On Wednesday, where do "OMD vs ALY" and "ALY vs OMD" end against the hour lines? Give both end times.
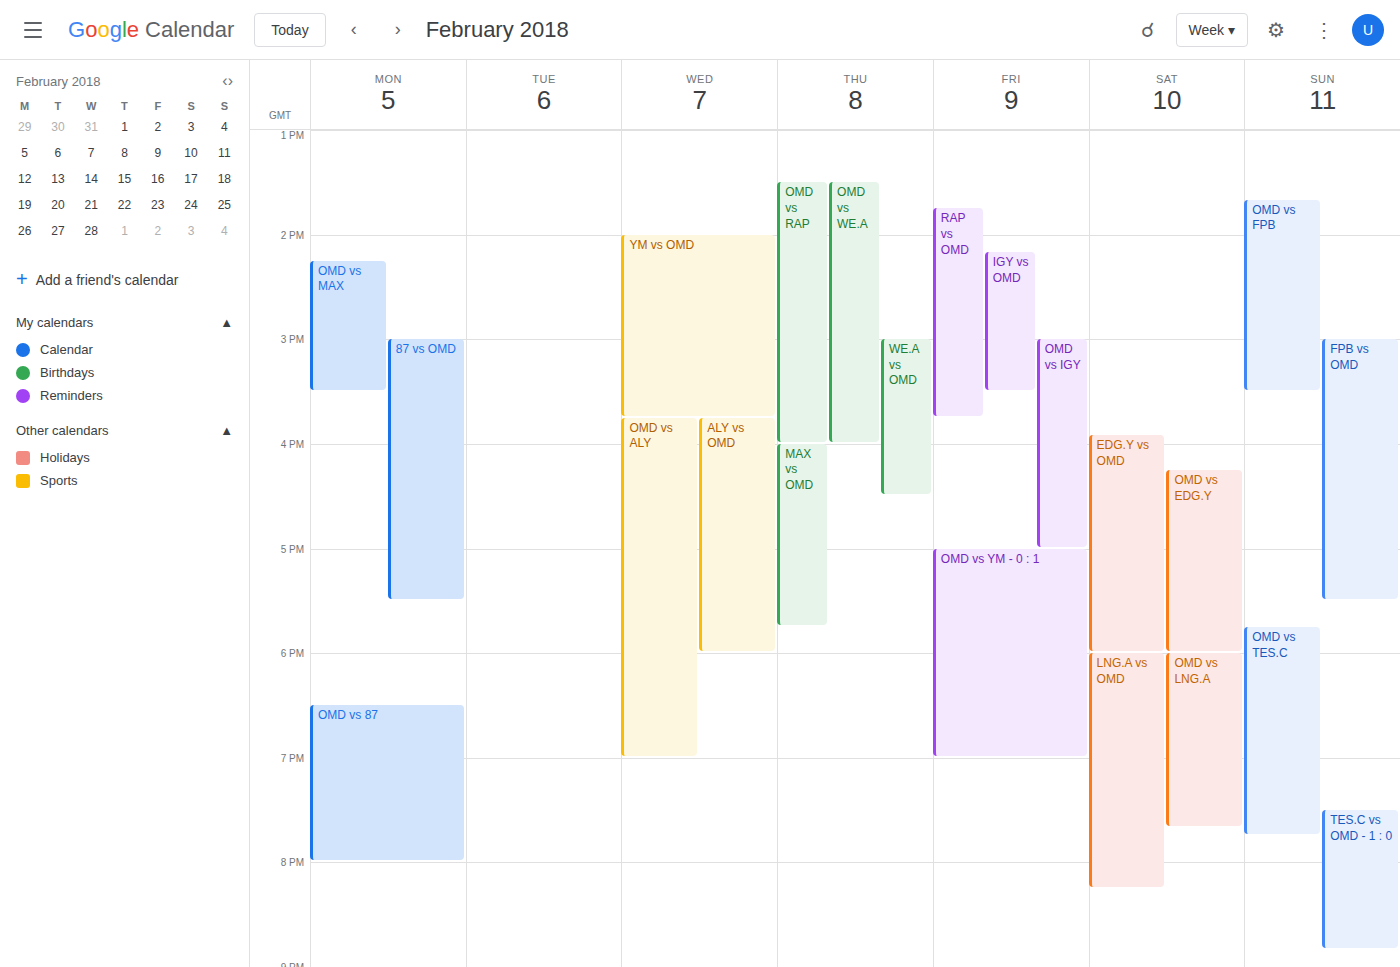
"OMD vs ALY": 7:00 PM, exactly on the 7 PM line. "ALY vs OMD": 6:00 PM, exactly on the 6 PM line.